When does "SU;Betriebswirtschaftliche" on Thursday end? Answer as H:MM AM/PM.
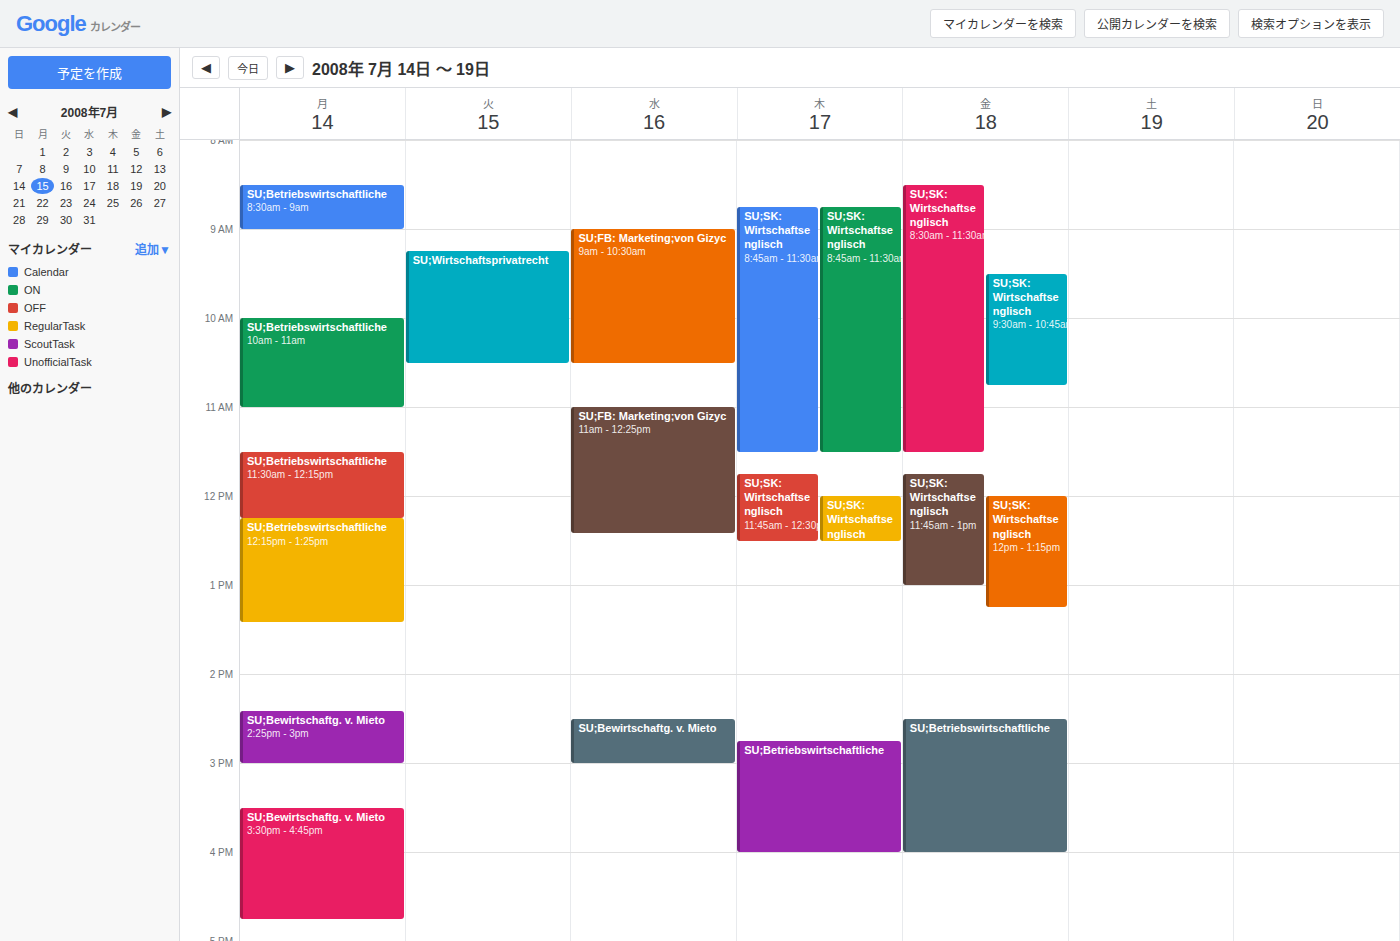
4:00 PM